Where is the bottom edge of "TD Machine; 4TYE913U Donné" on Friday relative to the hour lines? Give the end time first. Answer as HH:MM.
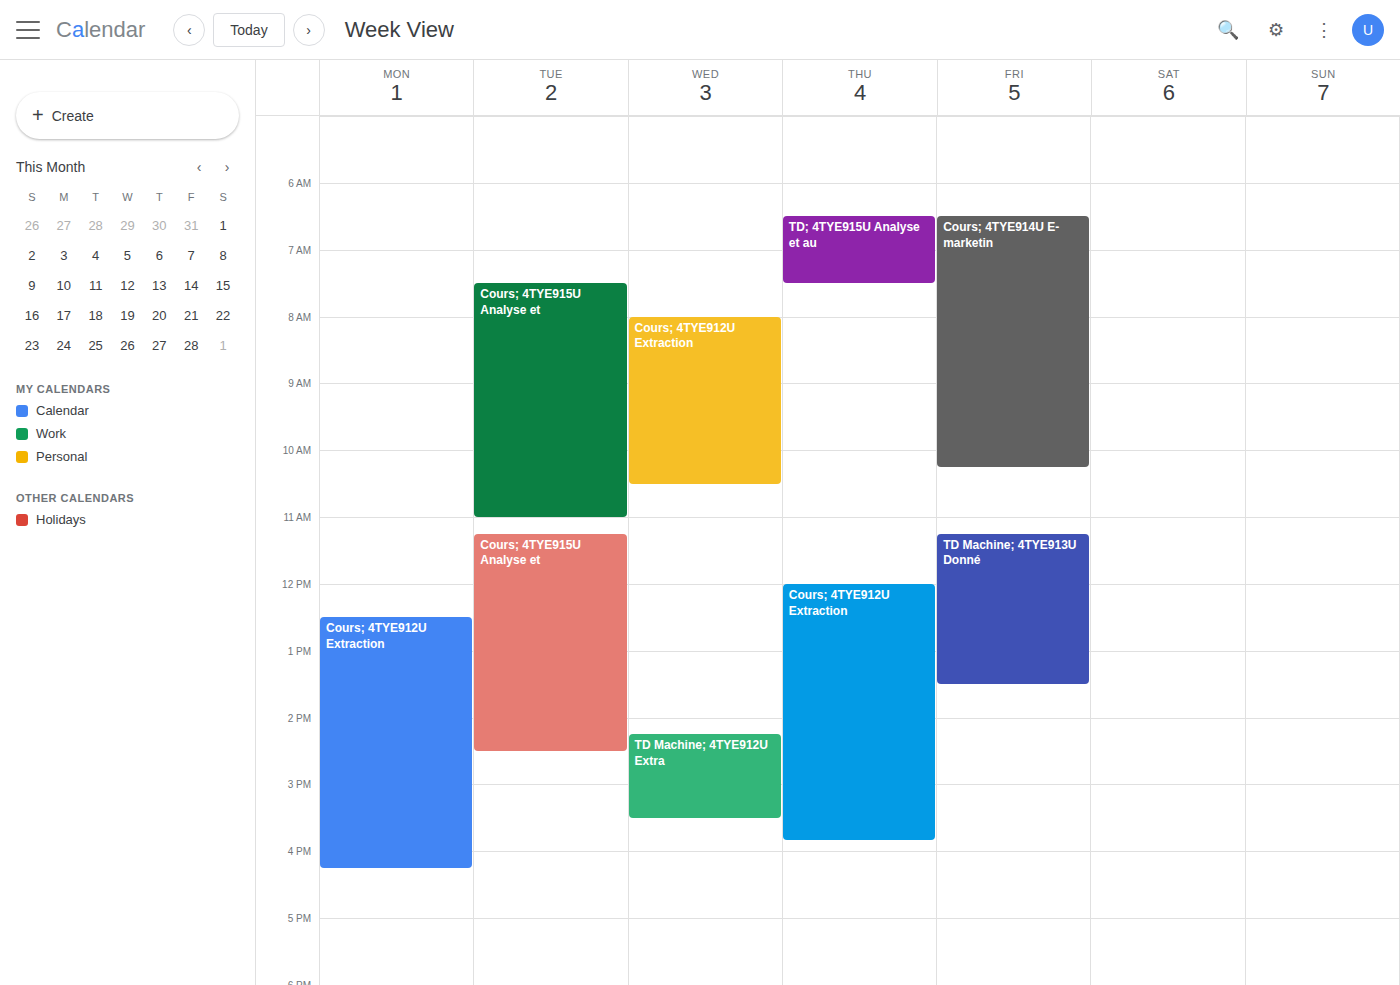
13:30 -- halfway between the 13:00 and 14:00 lines.